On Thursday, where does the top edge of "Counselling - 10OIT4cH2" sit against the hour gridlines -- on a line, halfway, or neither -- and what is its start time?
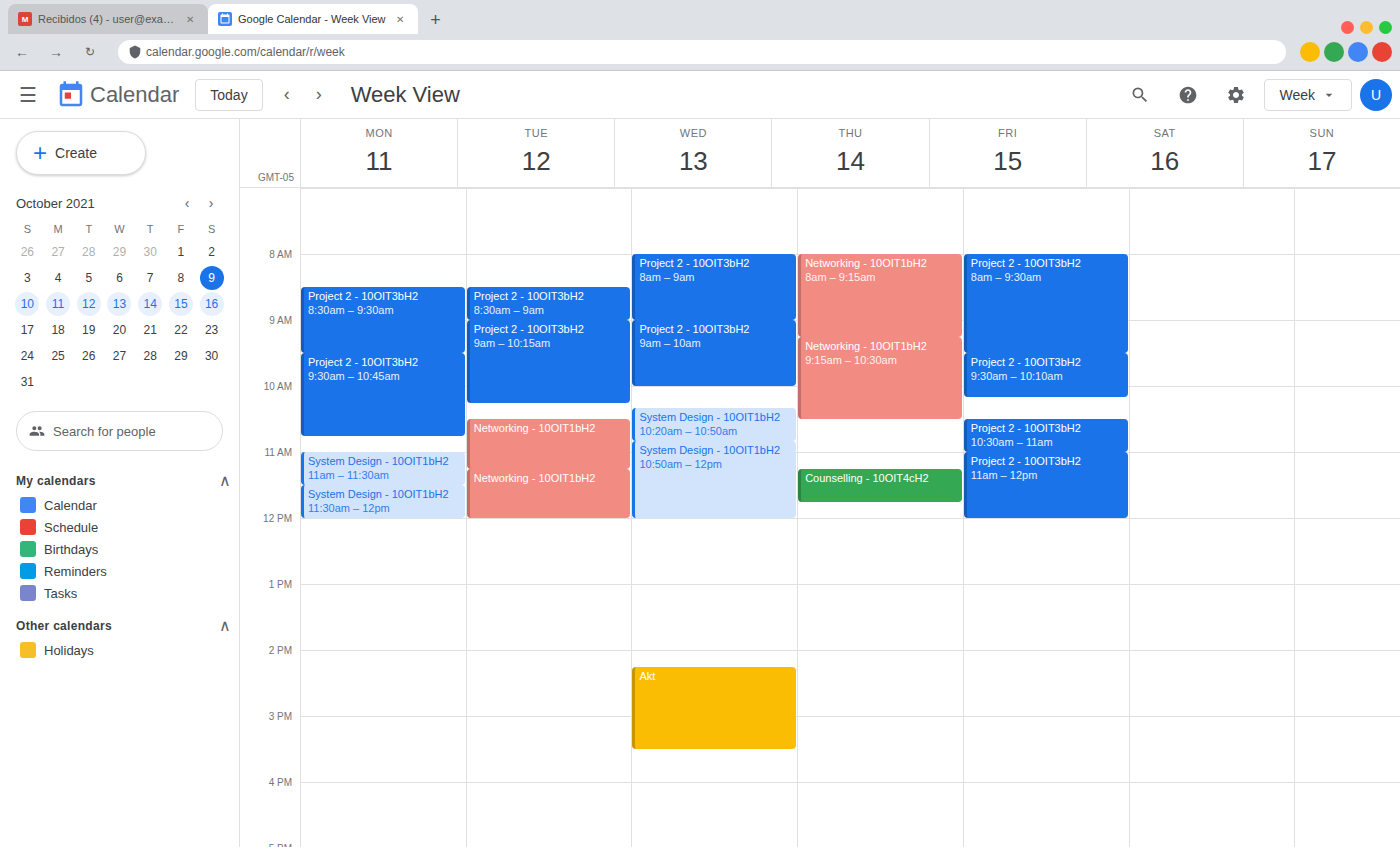
11:15 AM -- neither: a quarter of the way from the 11 AM line to the 12 PM line.